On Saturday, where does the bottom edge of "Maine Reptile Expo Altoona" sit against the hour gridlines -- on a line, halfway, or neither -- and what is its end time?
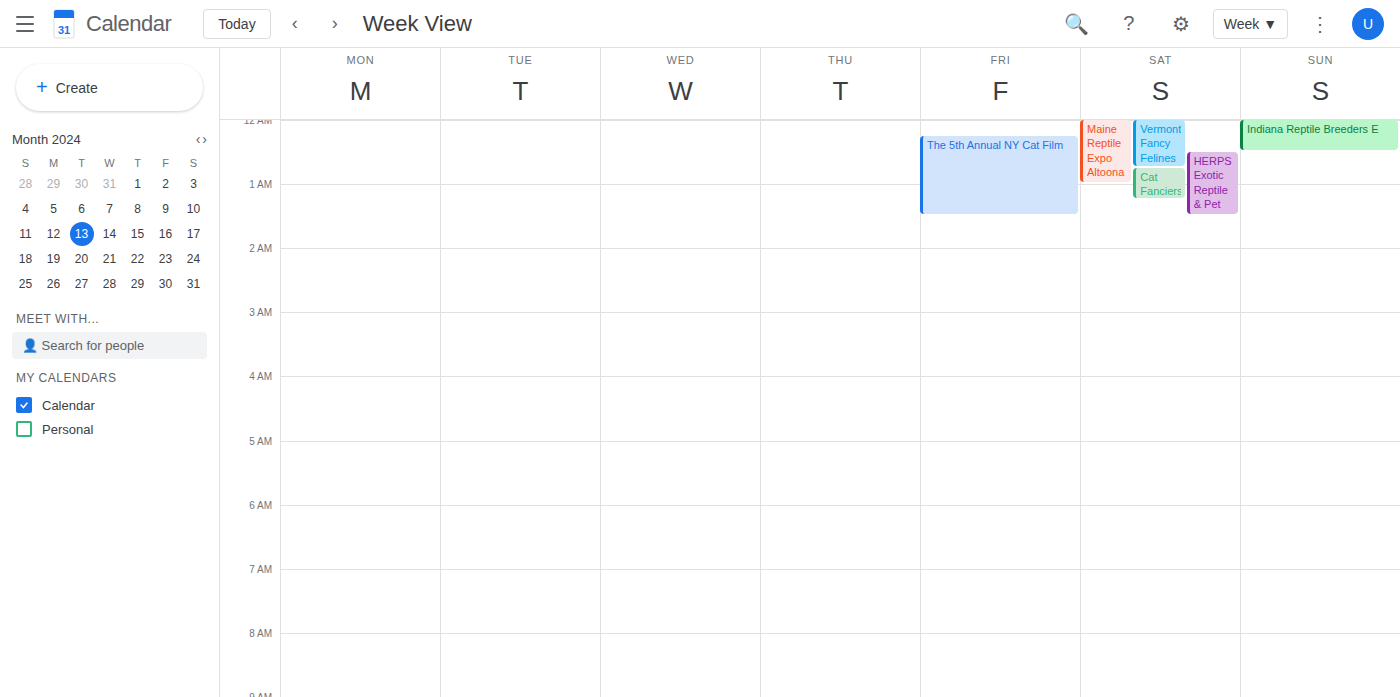
01:00 -- exactly on the 01:00 line.